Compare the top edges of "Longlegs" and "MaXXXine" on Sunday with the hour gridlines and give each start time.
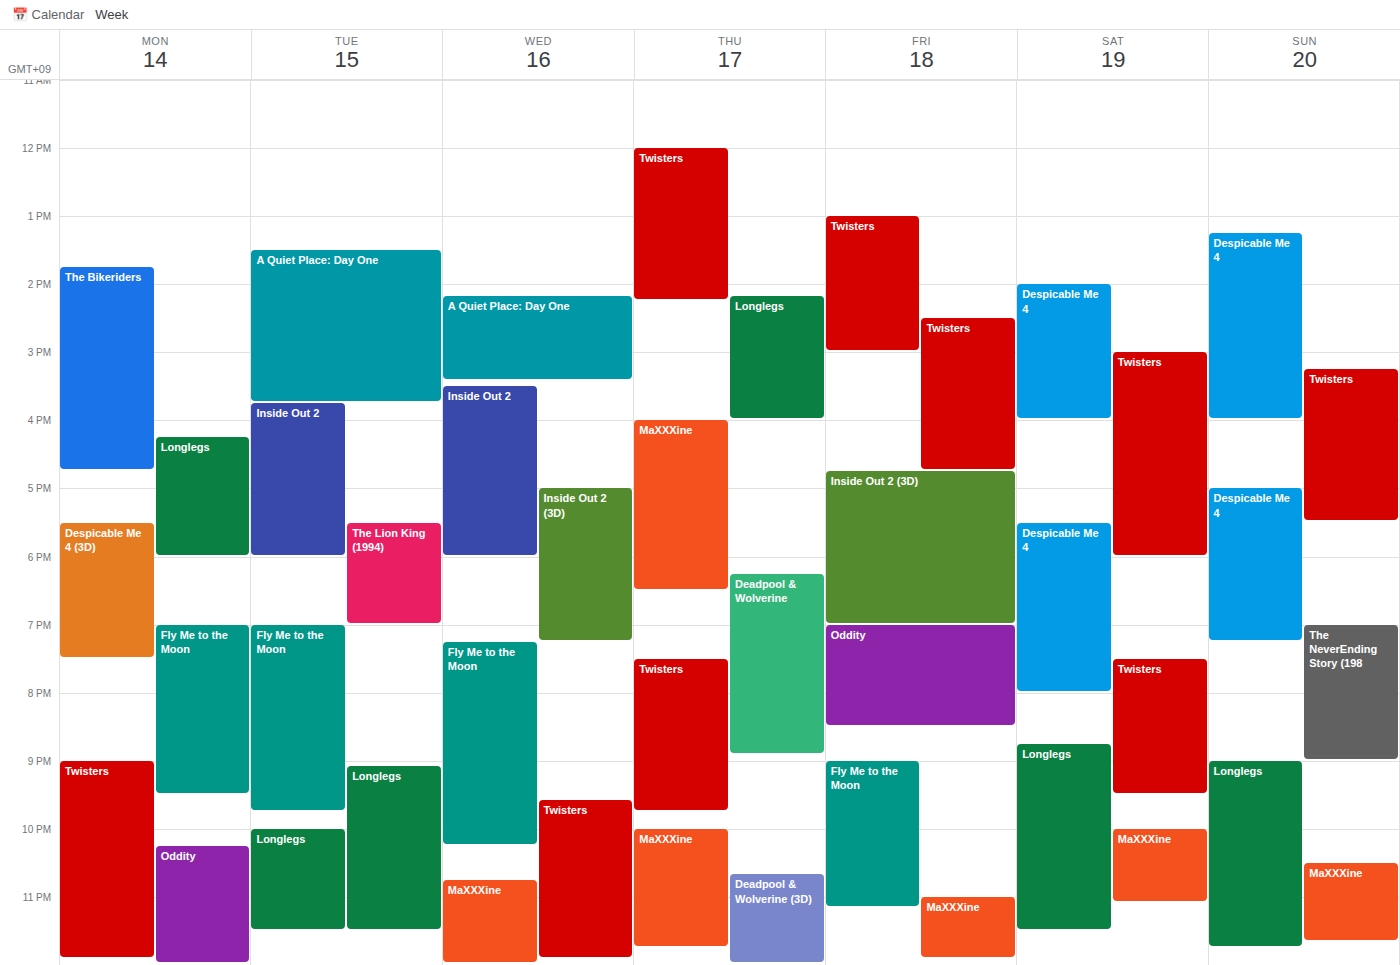
"Longlegs": 9:00 PM, exactly on the 9 PM line. "MaXXXine": 10:30 PM, halfway between the 10 PM and 11 PM lines.